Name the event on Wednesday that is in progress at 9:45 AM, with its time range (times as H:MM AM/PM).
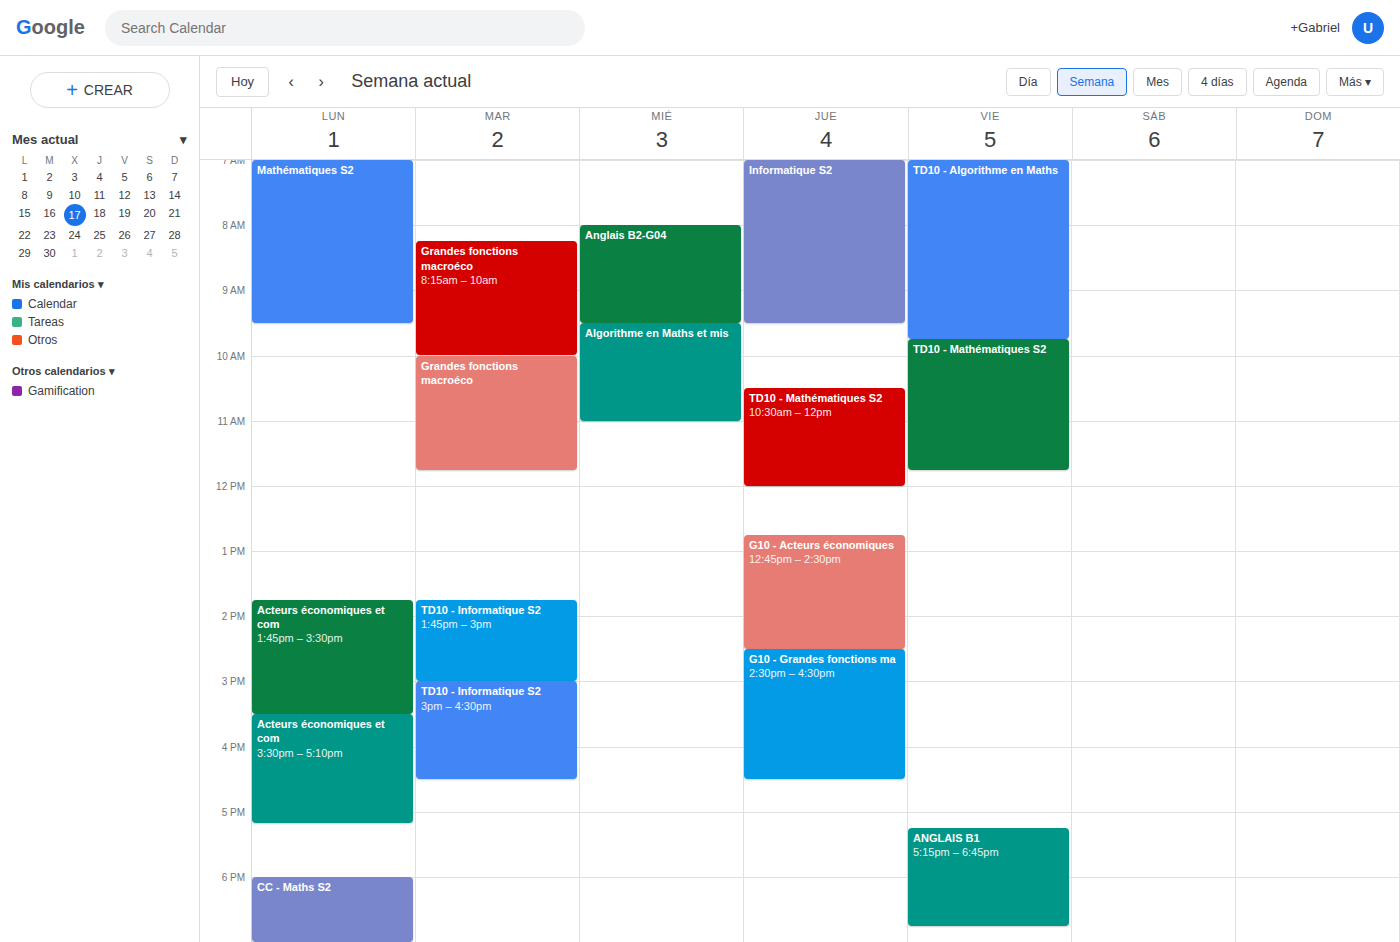
"Algorithme en Maths et mis", 9:30 AM to 11:00 AM